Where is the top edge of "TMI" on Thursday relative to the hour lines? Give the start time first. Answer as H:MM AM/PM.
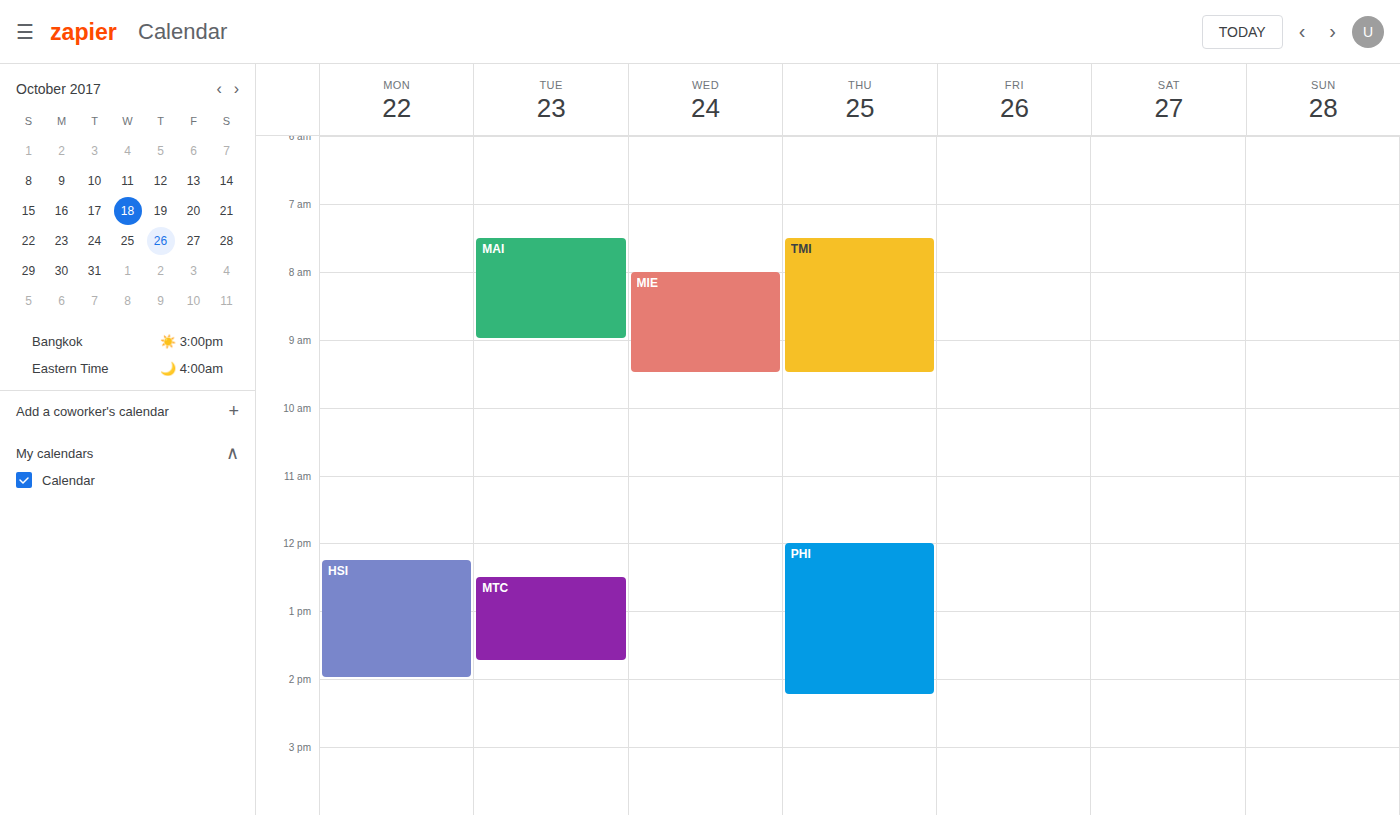
7:30 AM -- halfway between the 7 AM and 8 AM lines.